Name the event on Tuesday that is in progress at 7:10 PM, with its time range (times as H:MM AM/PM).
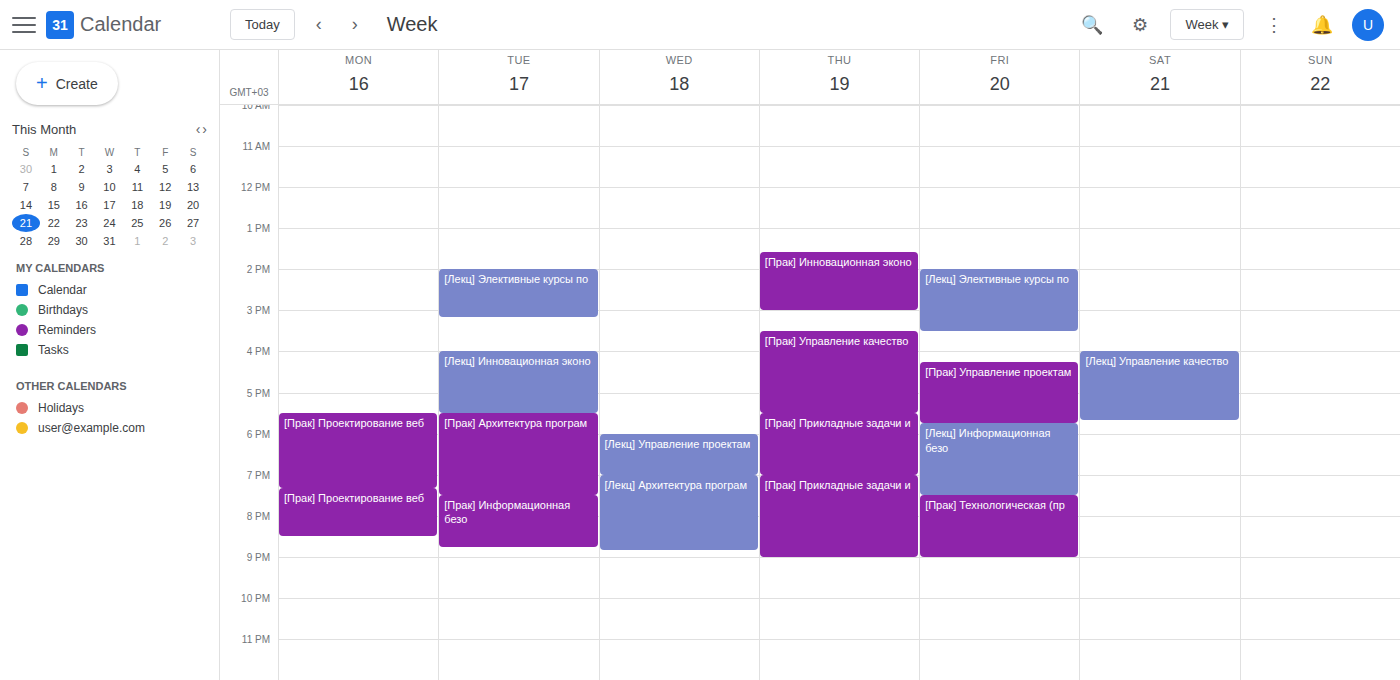
"[Прак] Архитектура програм", 5:30 PM to 7:30 PM